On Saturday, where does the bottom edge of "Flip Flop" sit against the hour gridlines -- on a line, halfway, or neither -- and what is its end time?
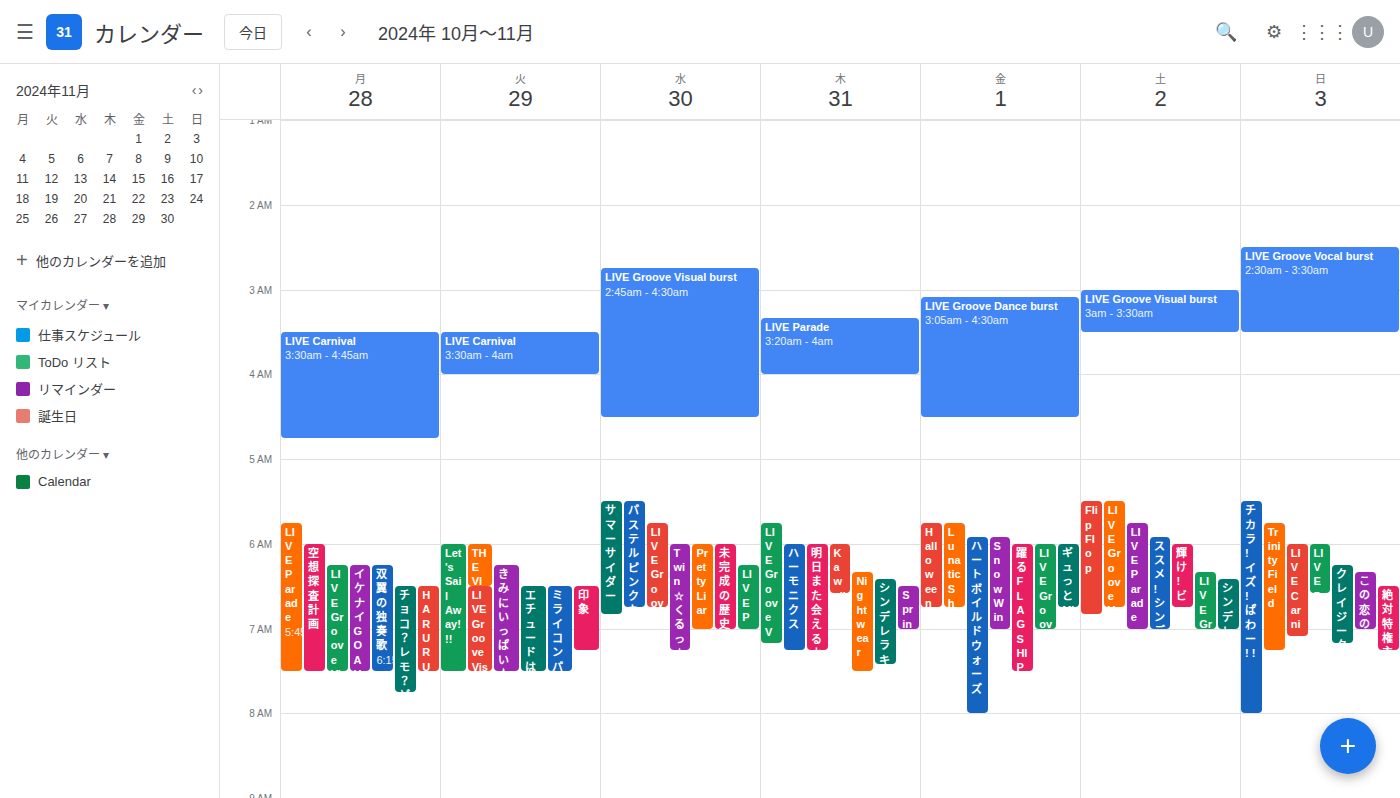
6:50 AM -- neither: 50 minutes below the 6 AM line and 10 minutes above the 7 AM line.